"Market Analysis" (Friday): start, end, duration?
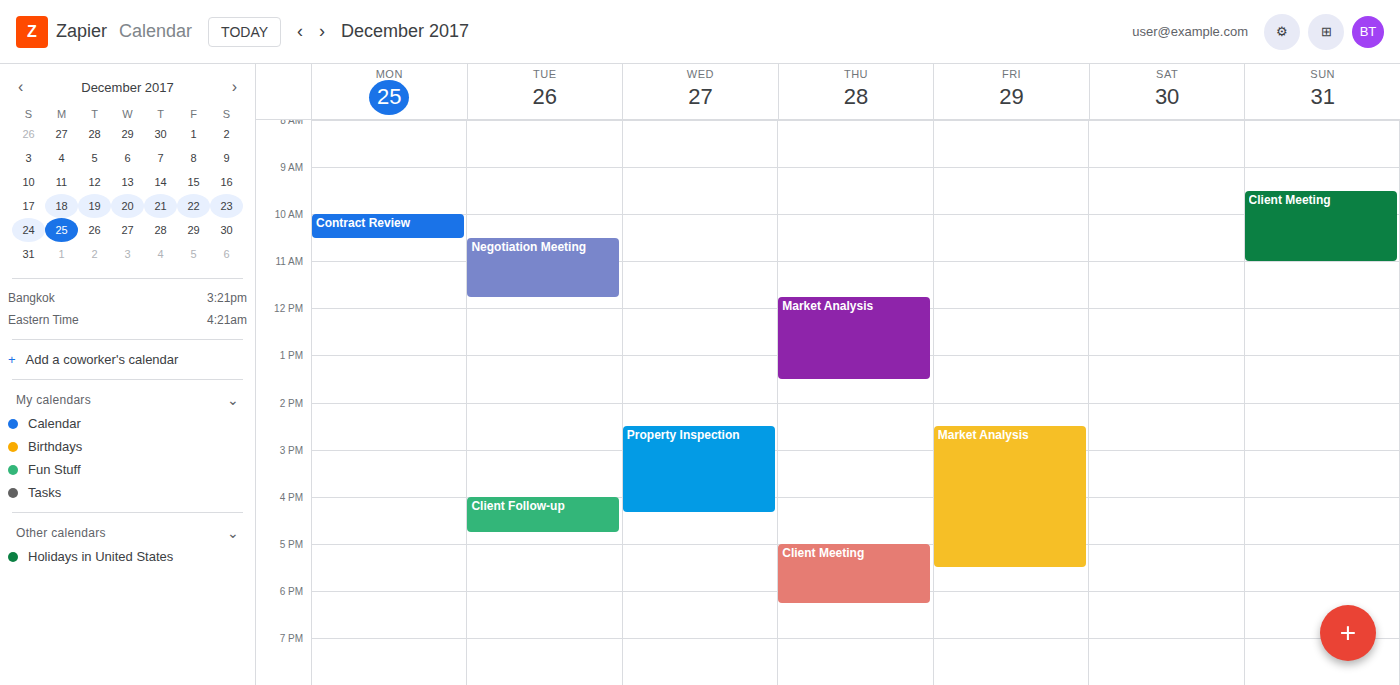
2:30 PM to 5:30 PM, 3 hours